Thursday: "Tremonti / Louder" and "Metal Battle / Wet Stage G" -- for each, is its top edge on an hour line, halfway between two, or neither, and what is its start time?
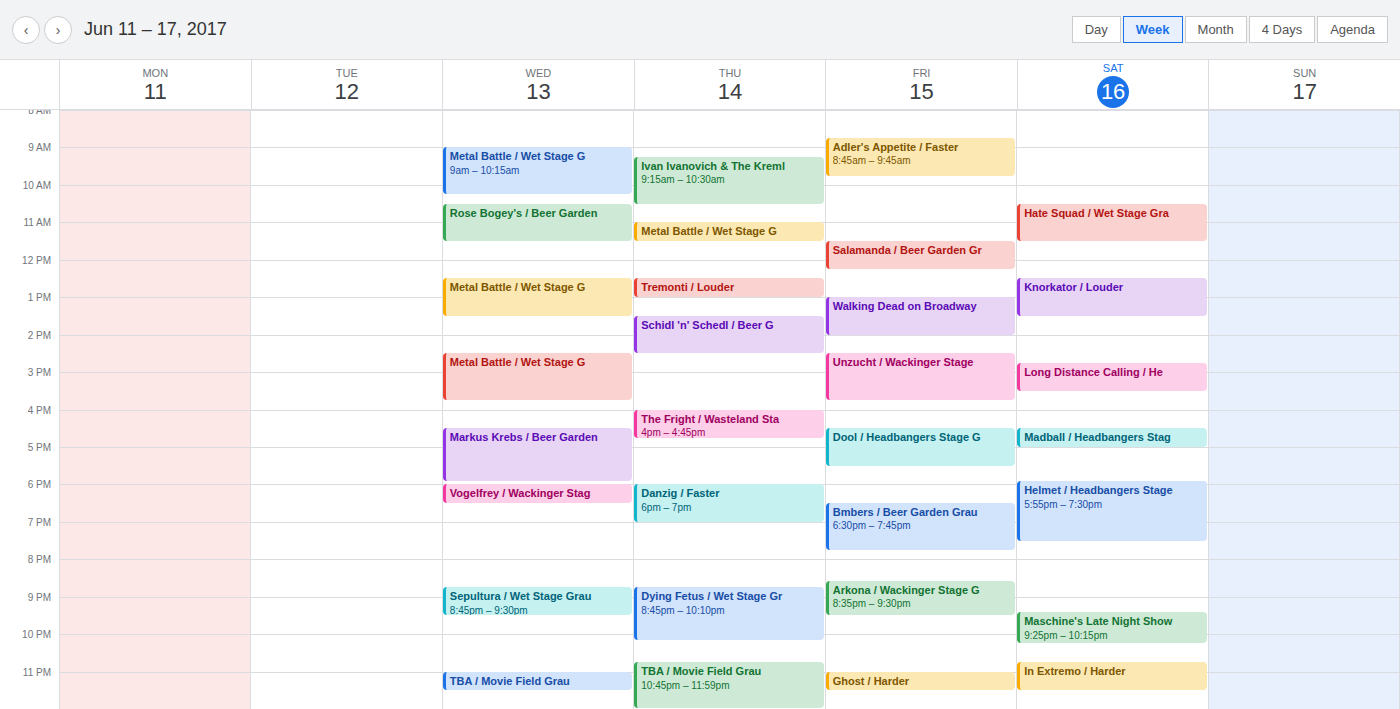
"Tremonti / Louder": 12:30 PM, halfway between the 12 PM and 1 PM lines. "Metal Battle / Wet Stage G": 11:00 AM, exactly on the 11 AM line.